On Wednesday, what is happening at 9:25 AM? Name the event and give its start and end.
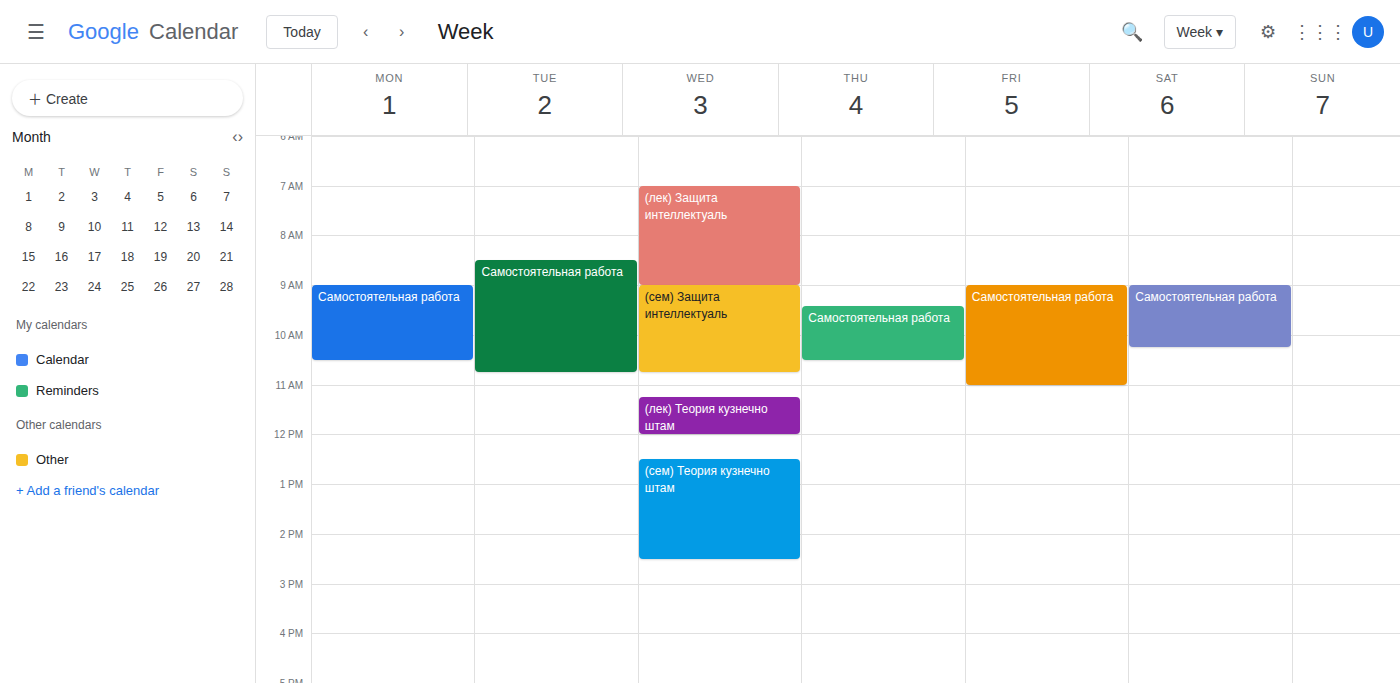
"(сем) Защита интеллектуаль", 9:00 AM to 10:45 AM